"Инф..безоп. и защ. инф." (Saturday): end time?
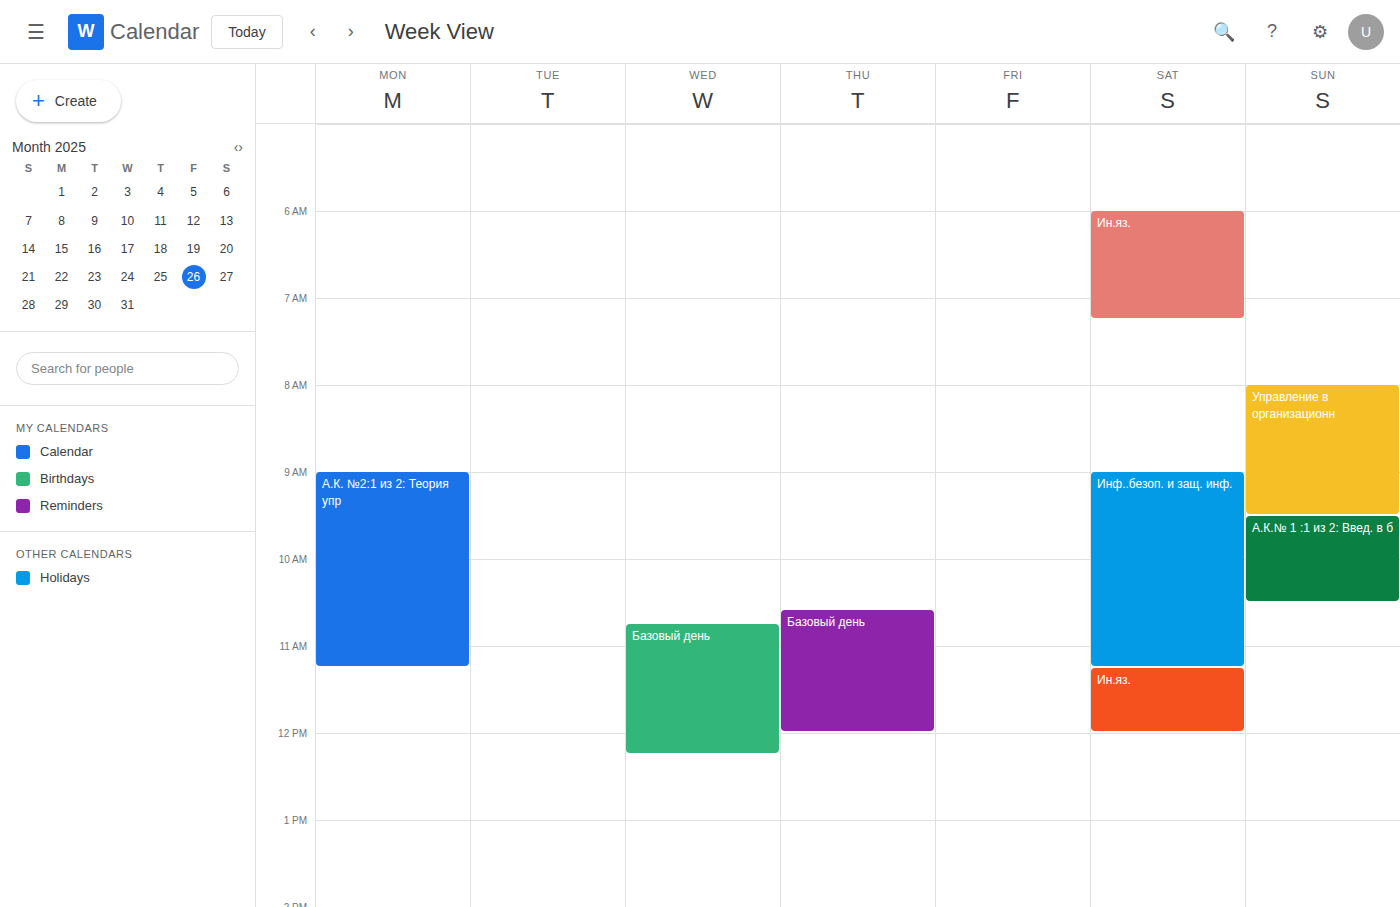
11:15 AM